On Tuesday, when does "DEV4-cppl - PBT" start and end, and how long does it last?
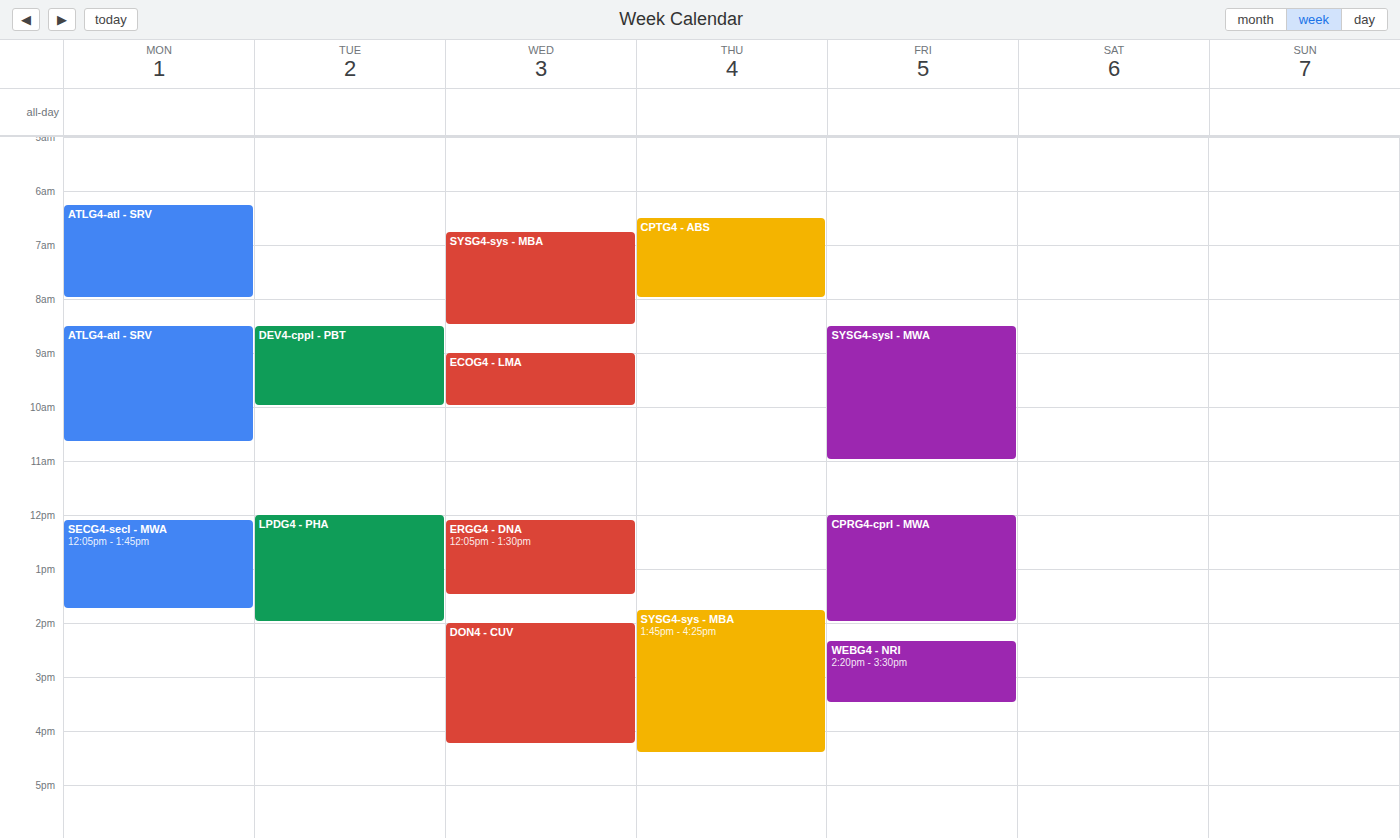
8:30 AM to 10:00 AM, 1 hour 30 minutes